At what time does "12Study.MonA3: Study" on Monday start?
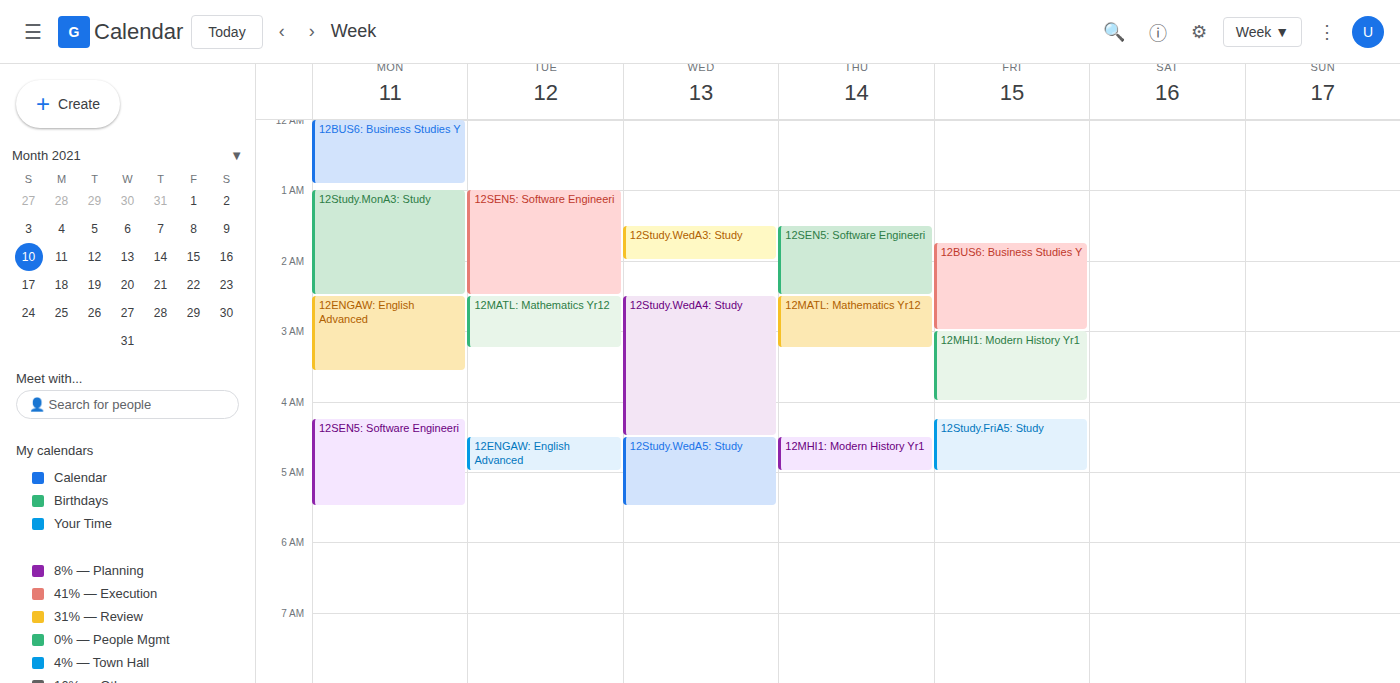
1:00 AM